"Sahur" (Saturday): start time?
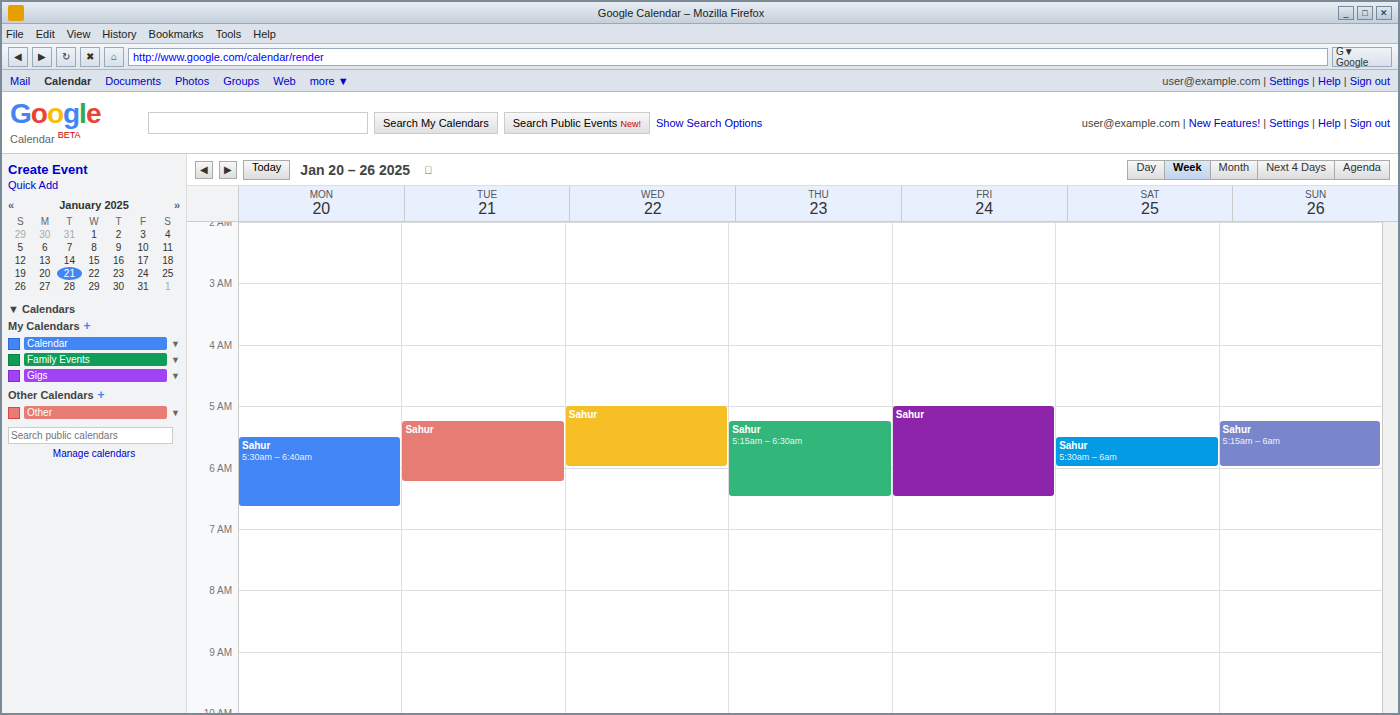
5:30 AM